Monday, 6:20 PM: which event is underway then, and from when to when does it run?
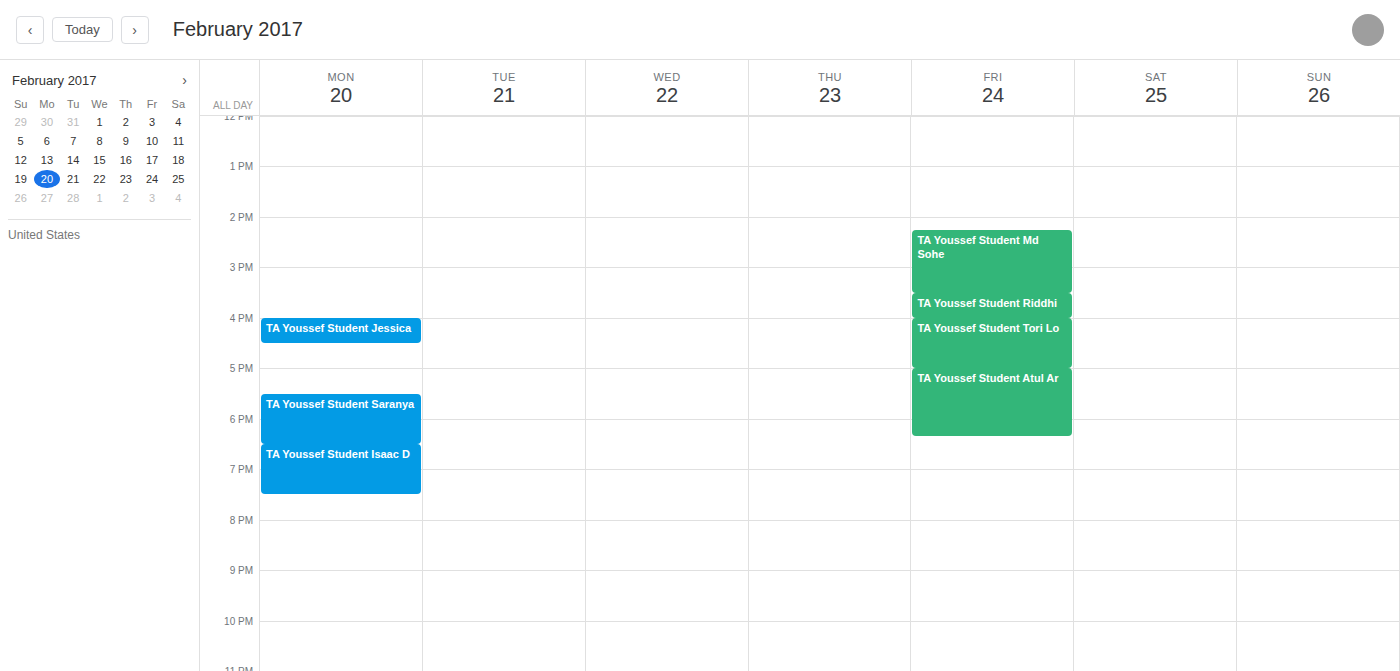
"TA Youssef Student Saranya", 5:30 PM to 6:30 PM